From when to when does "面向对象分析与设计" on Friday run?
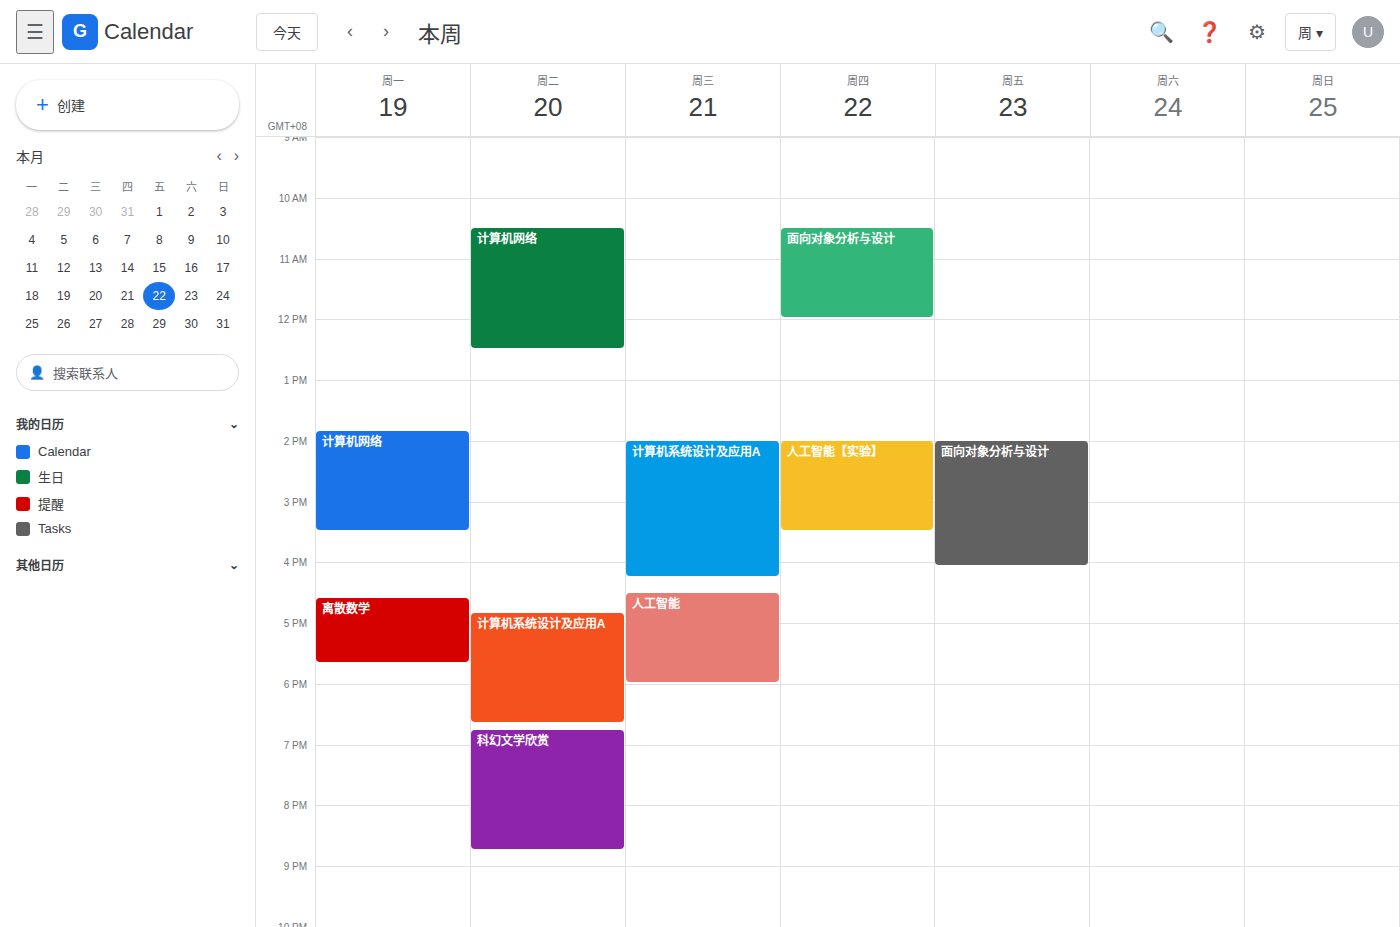
2:00 PM to 4:05 PM